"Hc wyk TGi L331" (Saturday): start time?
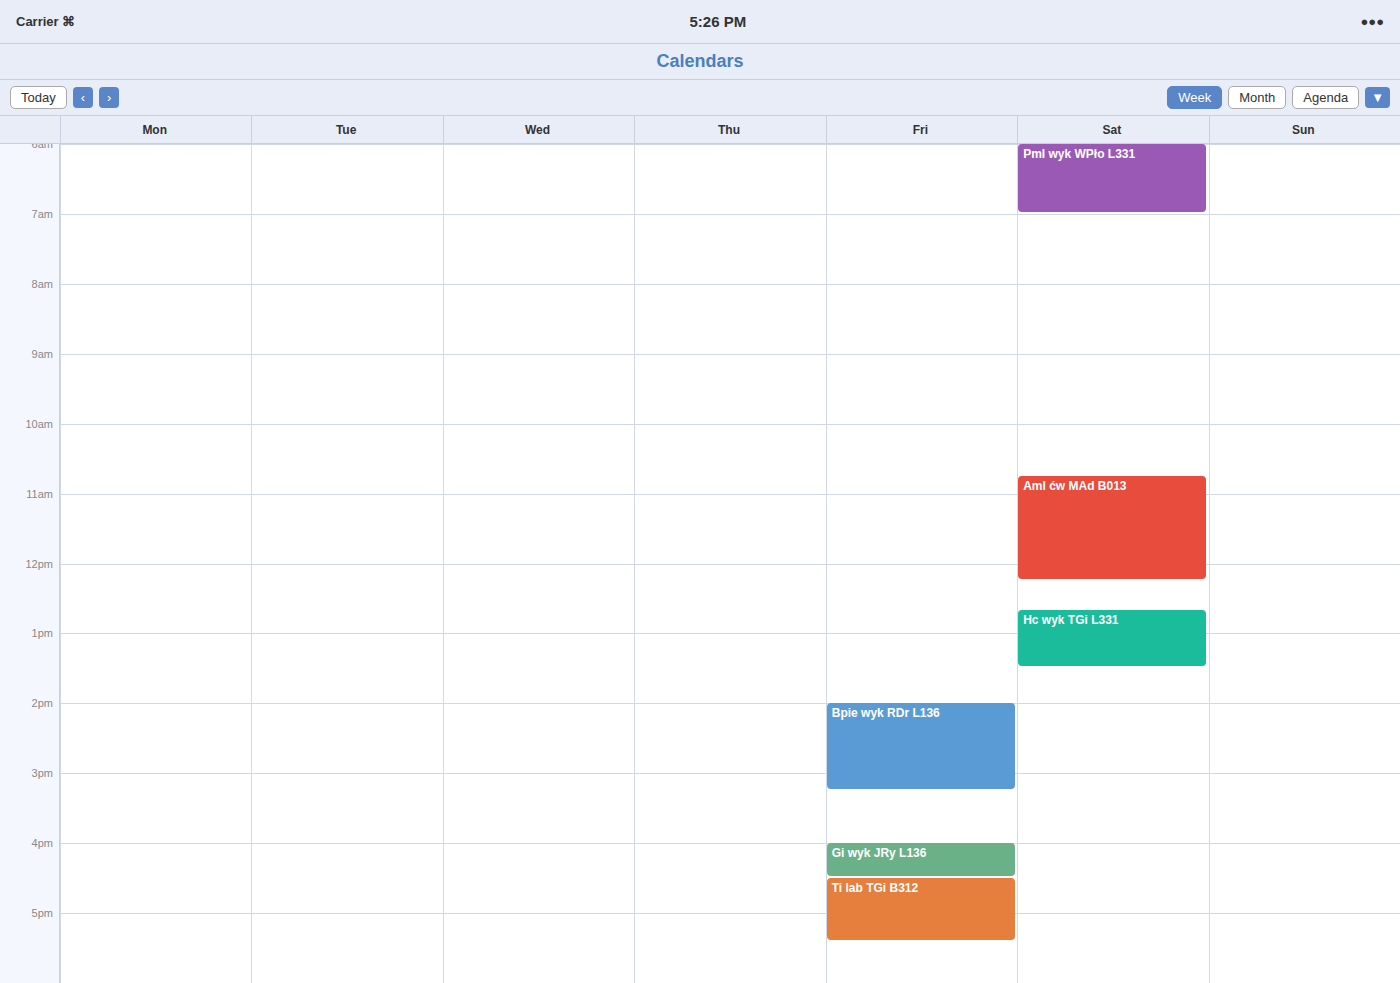
12:40 PM